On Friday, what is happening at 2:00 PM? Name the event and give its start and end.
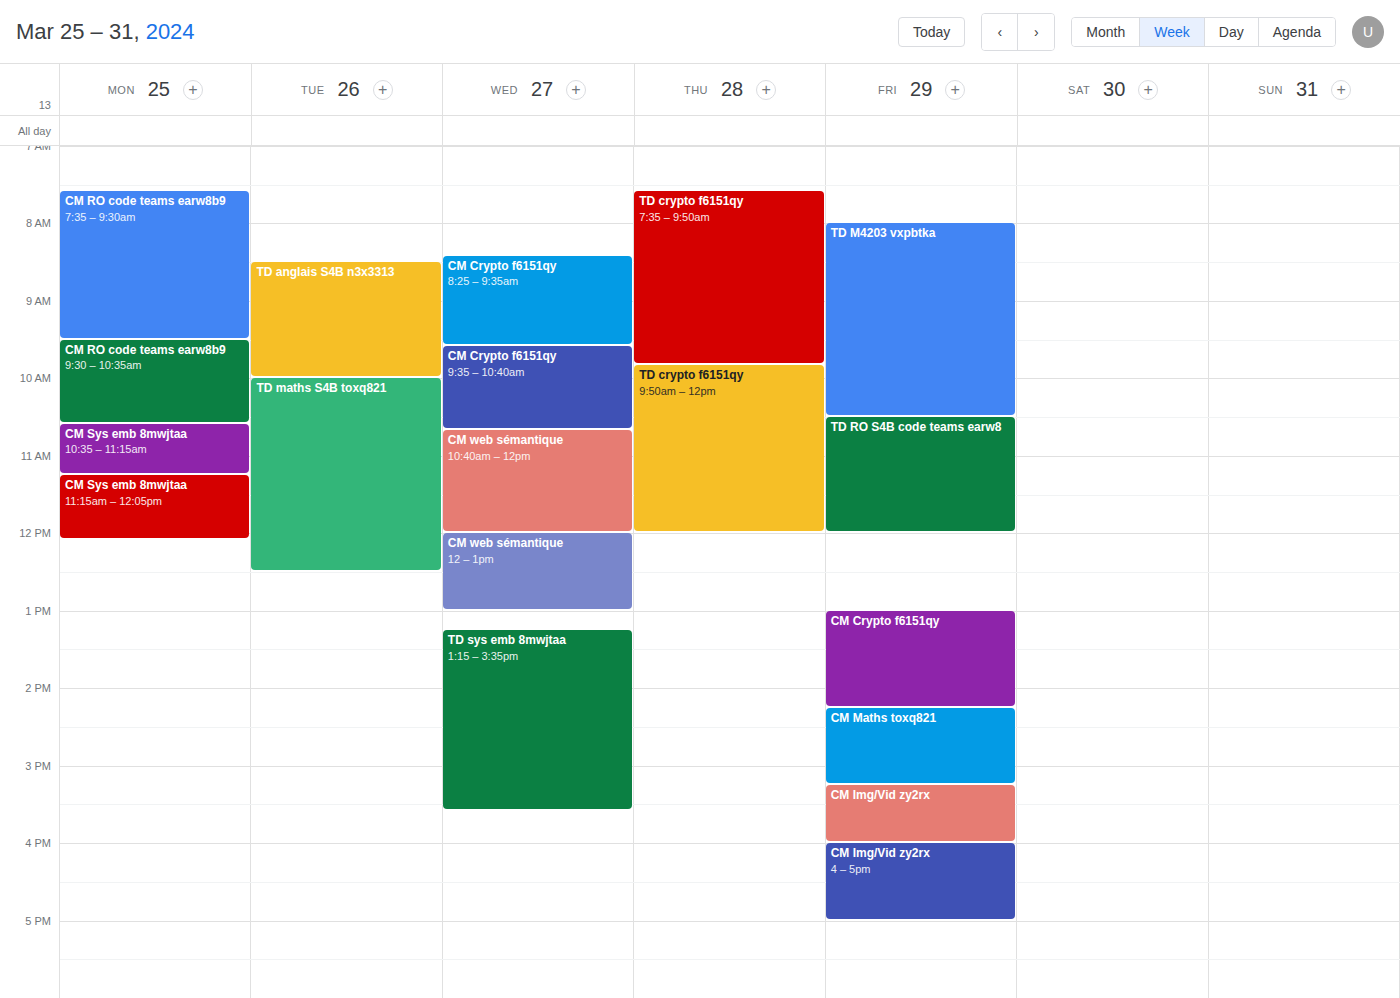
"CM Crypto f6151qy", 1:00 PM to 2:15 PM